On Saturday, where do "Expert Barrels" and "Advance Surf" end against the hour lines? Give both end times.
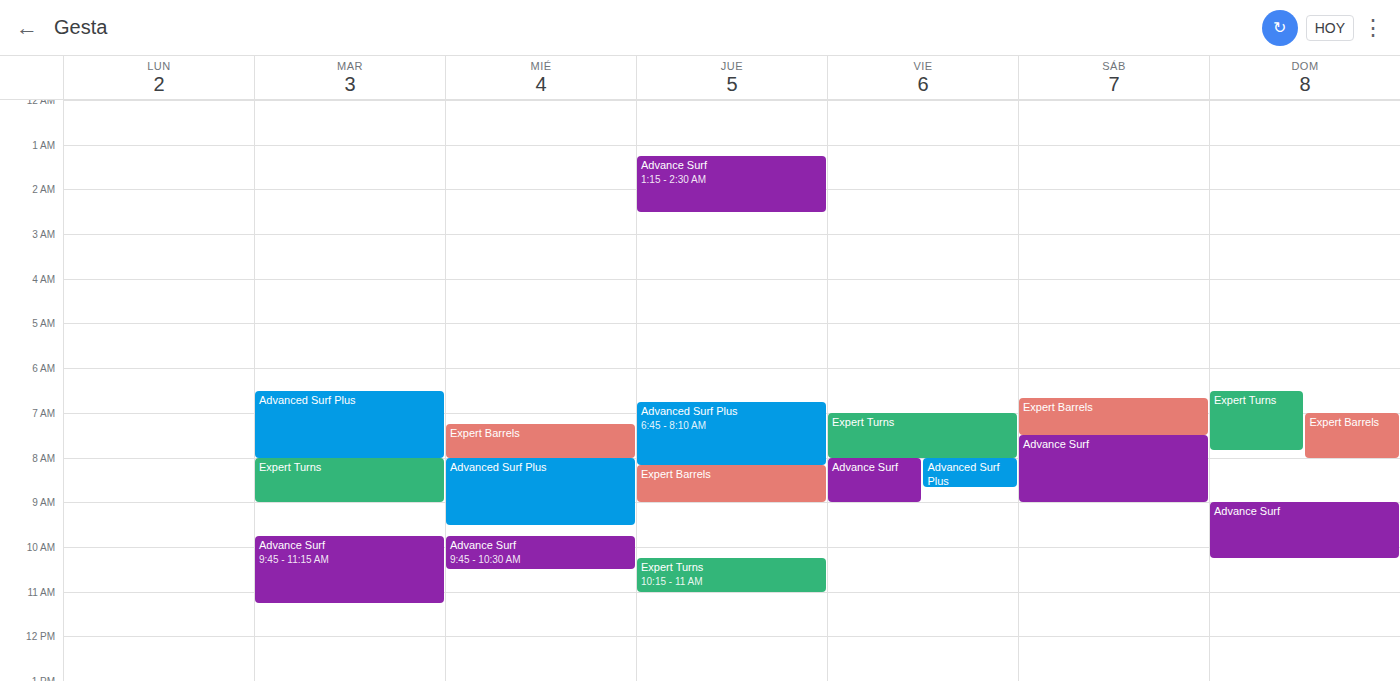
"Expert Barrels": 7:30 AM, halfway between the 7 AM and 8 AM lines. "Advance Surf": 9:00 AM, exactly on the 9 AM line.